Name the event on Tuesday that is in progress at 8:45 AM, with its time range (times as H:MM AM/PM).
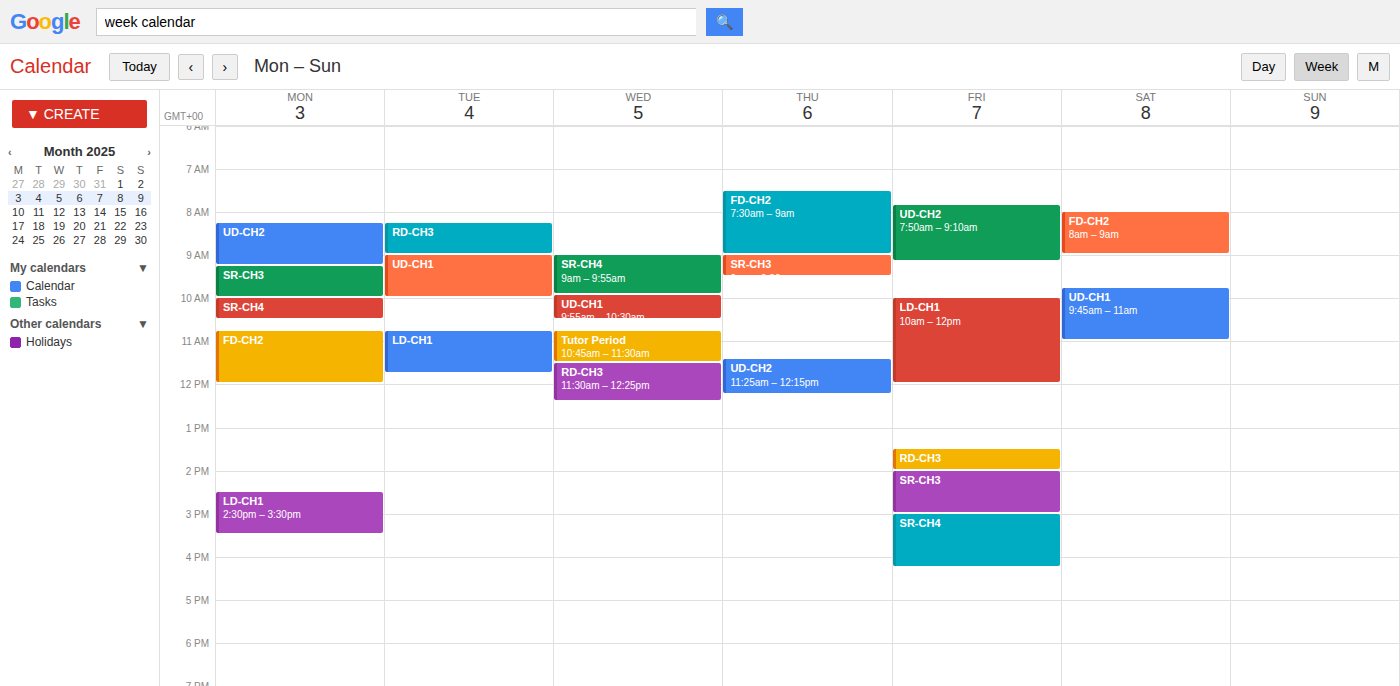
"RD-CH3", 8:15 AM to 9:00 AM